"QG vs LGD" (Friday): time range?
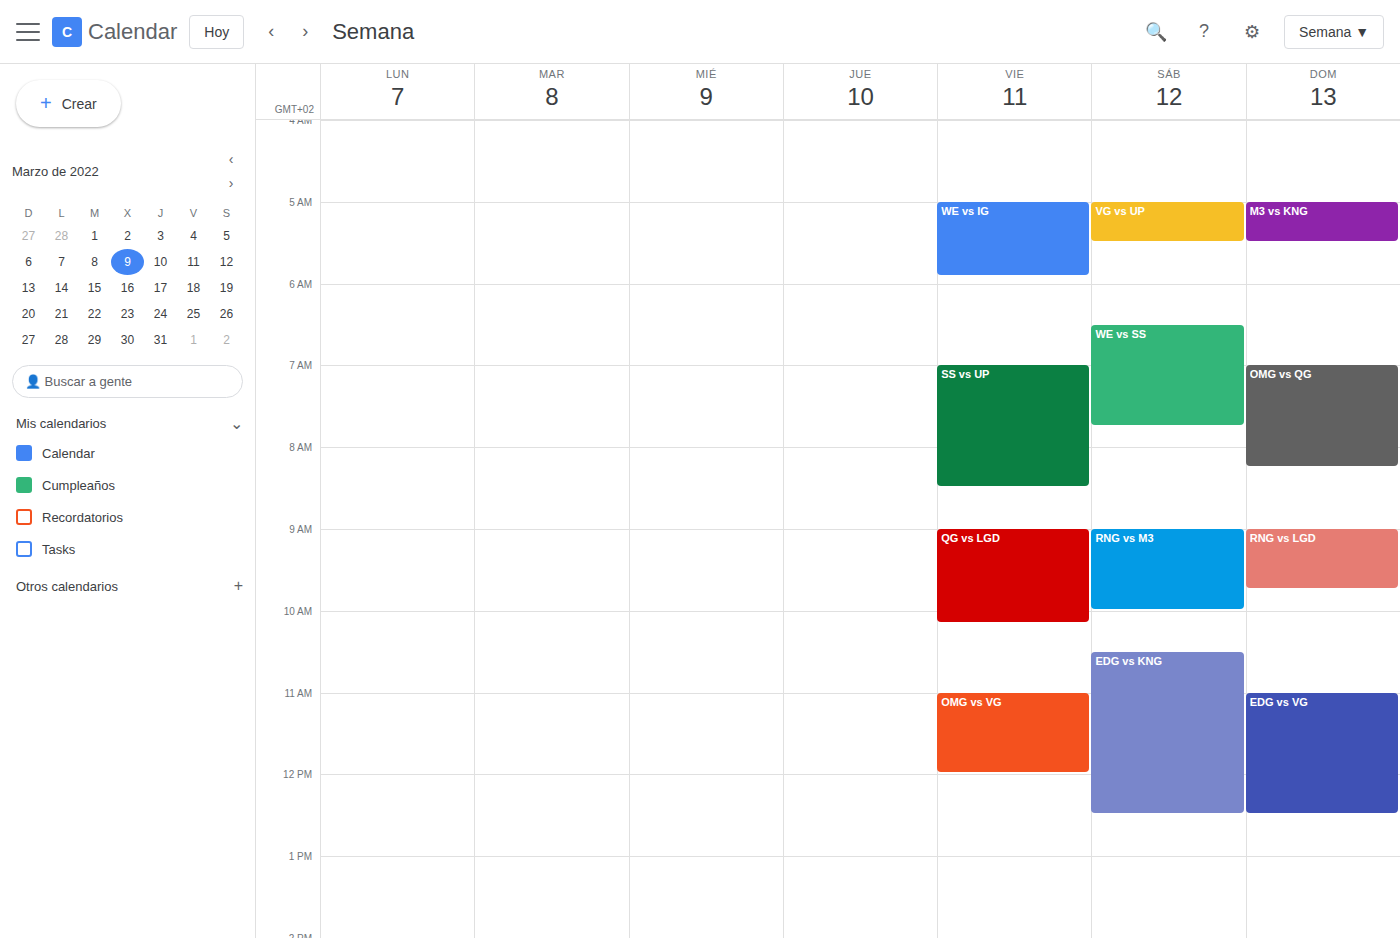
09:00 to 10:10